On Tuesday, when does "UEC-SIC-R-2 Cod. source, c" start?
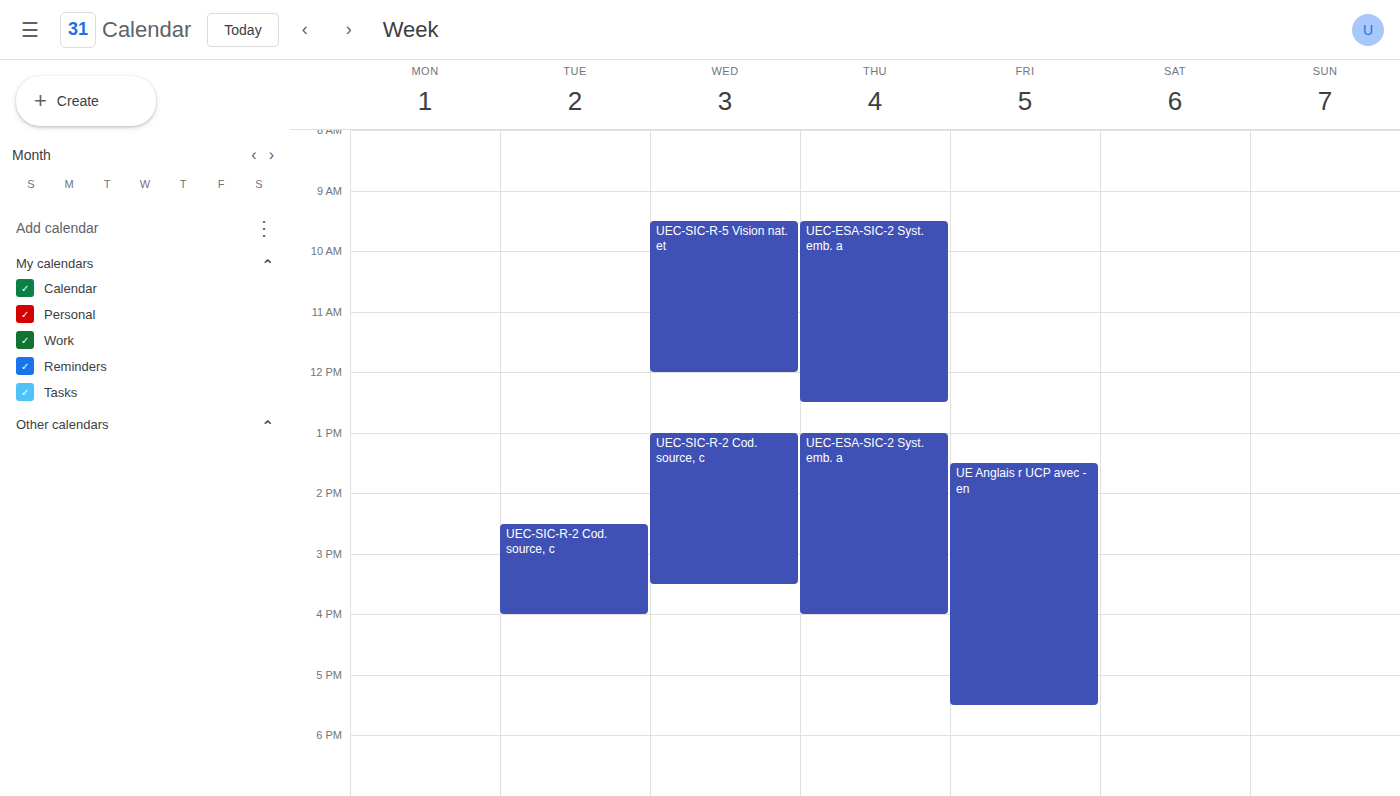
2:30 PM